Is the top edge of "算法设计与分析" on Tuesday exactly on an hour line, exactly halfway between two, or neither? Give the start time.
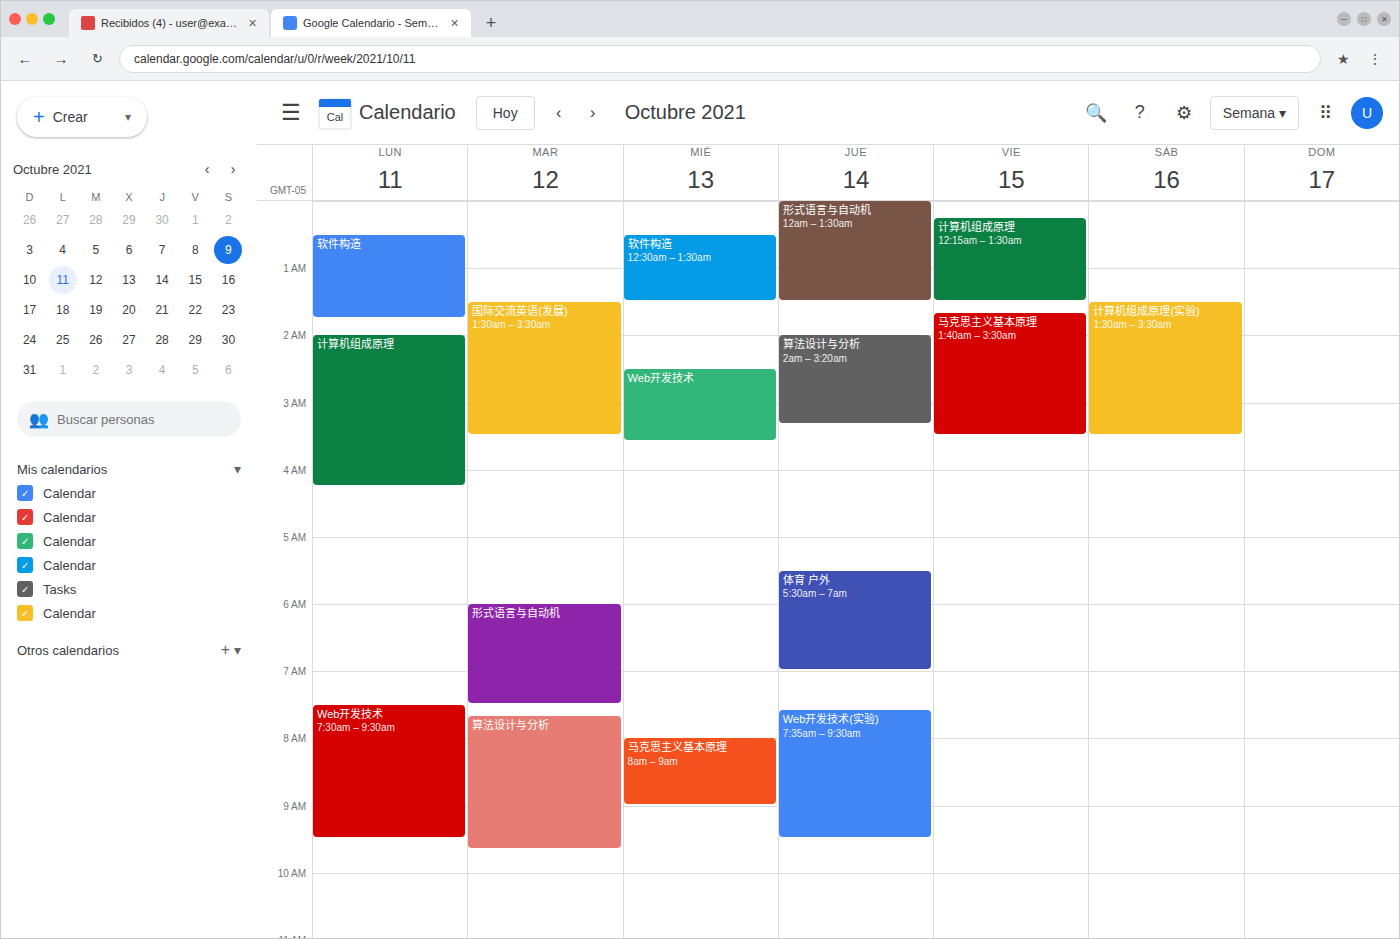
07:40 -- neither: 40 minutes below the 07:00 line and 20 minutes above the 08:00 line.